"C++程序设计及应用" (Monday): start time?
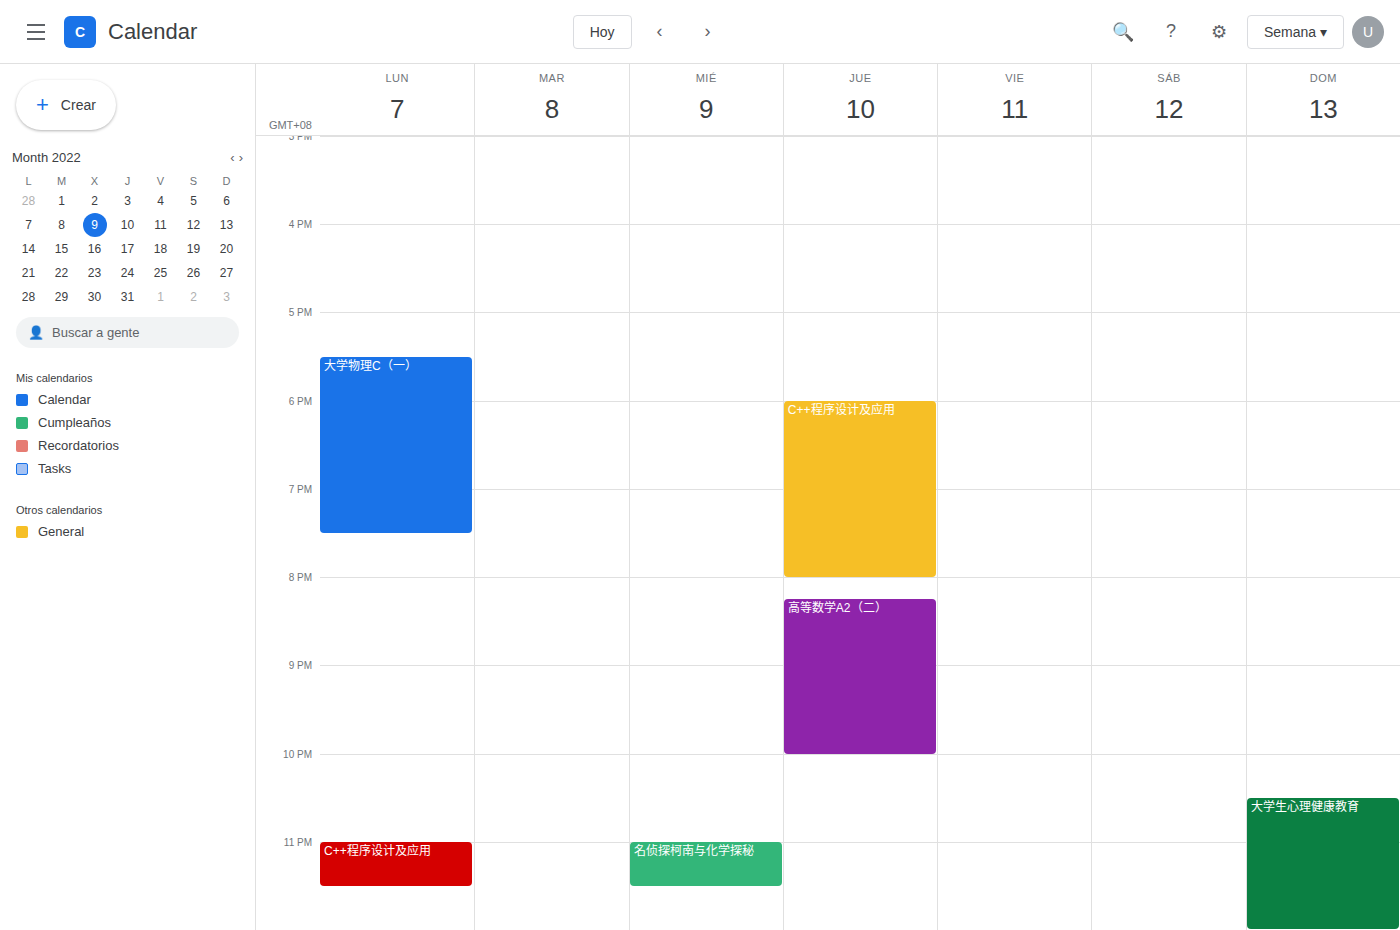
11:00 PM